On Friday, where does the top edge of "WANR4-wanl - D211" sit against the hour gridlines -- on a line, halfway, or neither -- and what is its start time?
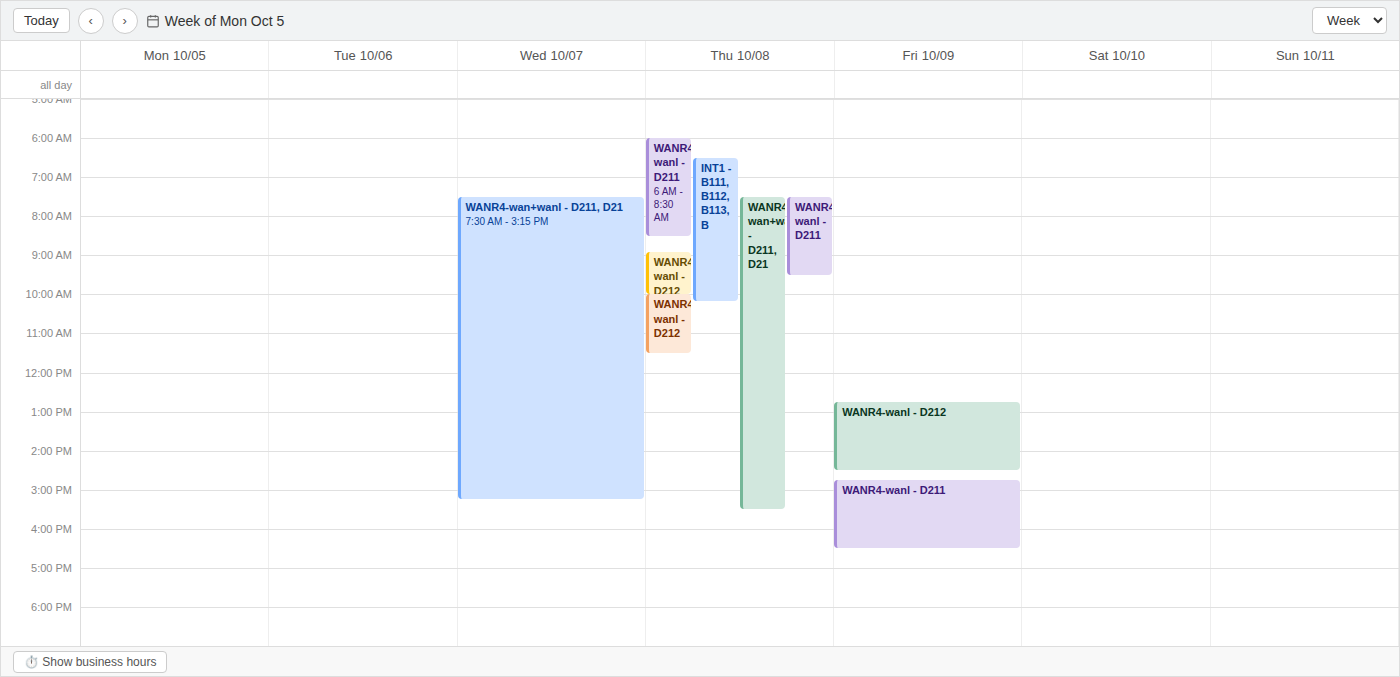
2:45 PM -- neither: three quarters of the way from the 2 PM line to the 3 PM line.